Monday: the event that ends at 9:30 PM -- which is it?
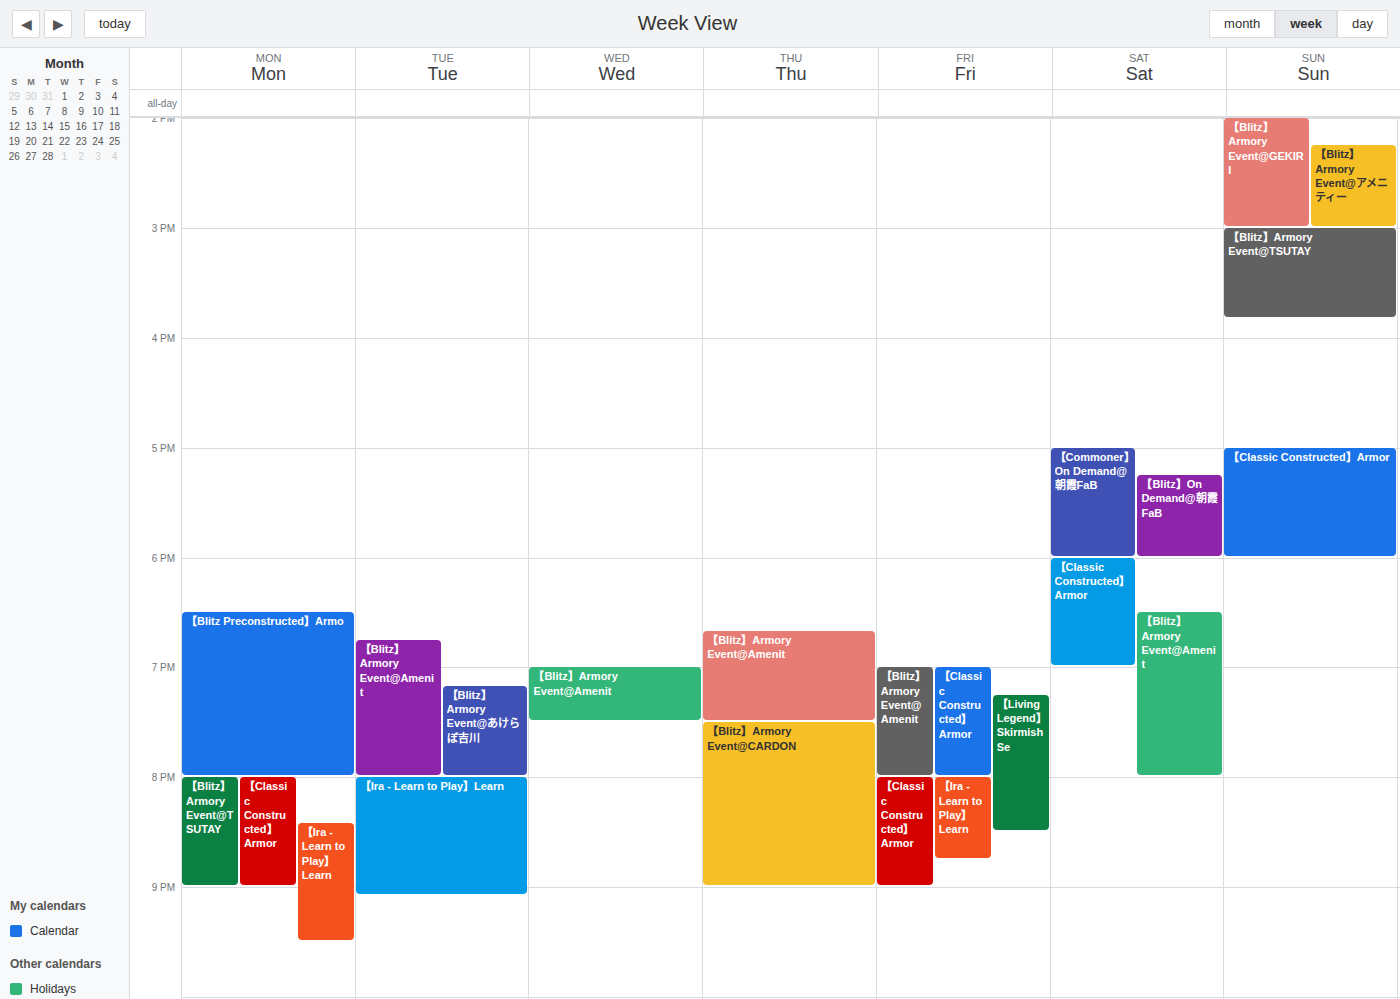
"【Ira - Learn to Play】Learn"